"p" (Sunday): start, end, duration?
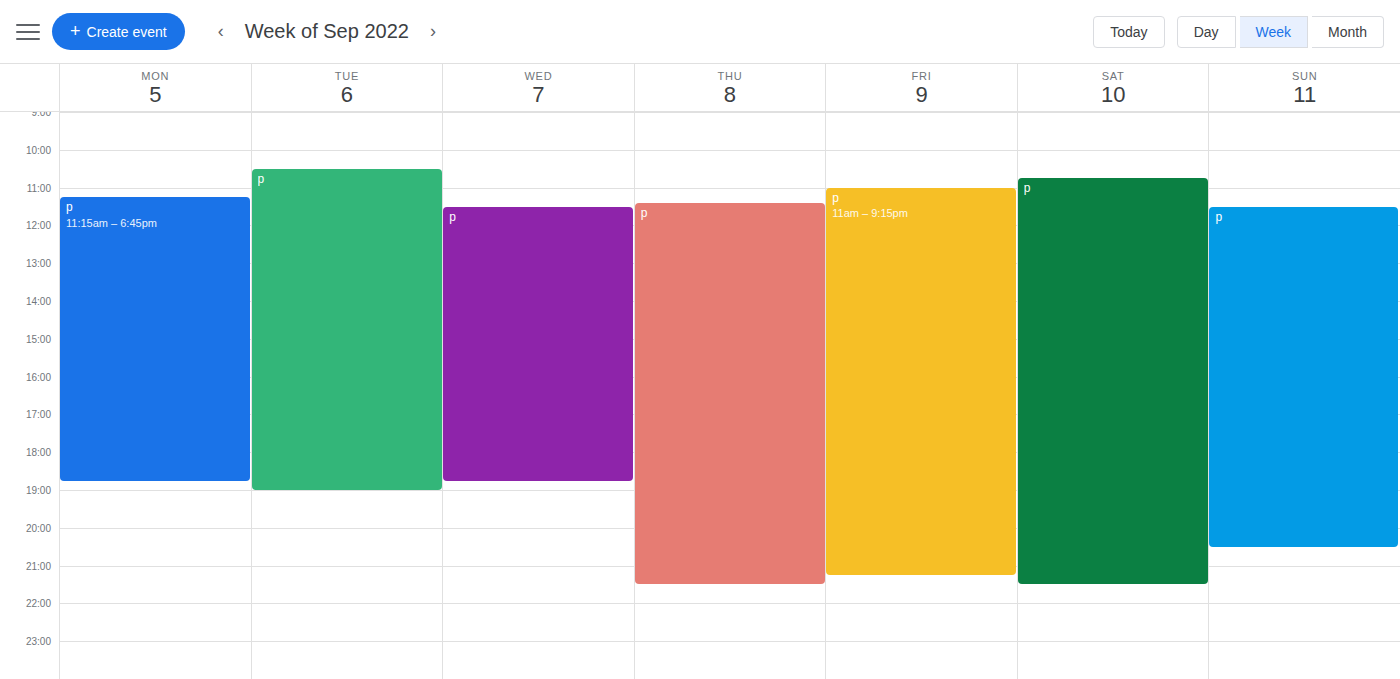
11:30 AM to 8:30 PM, 9 hours